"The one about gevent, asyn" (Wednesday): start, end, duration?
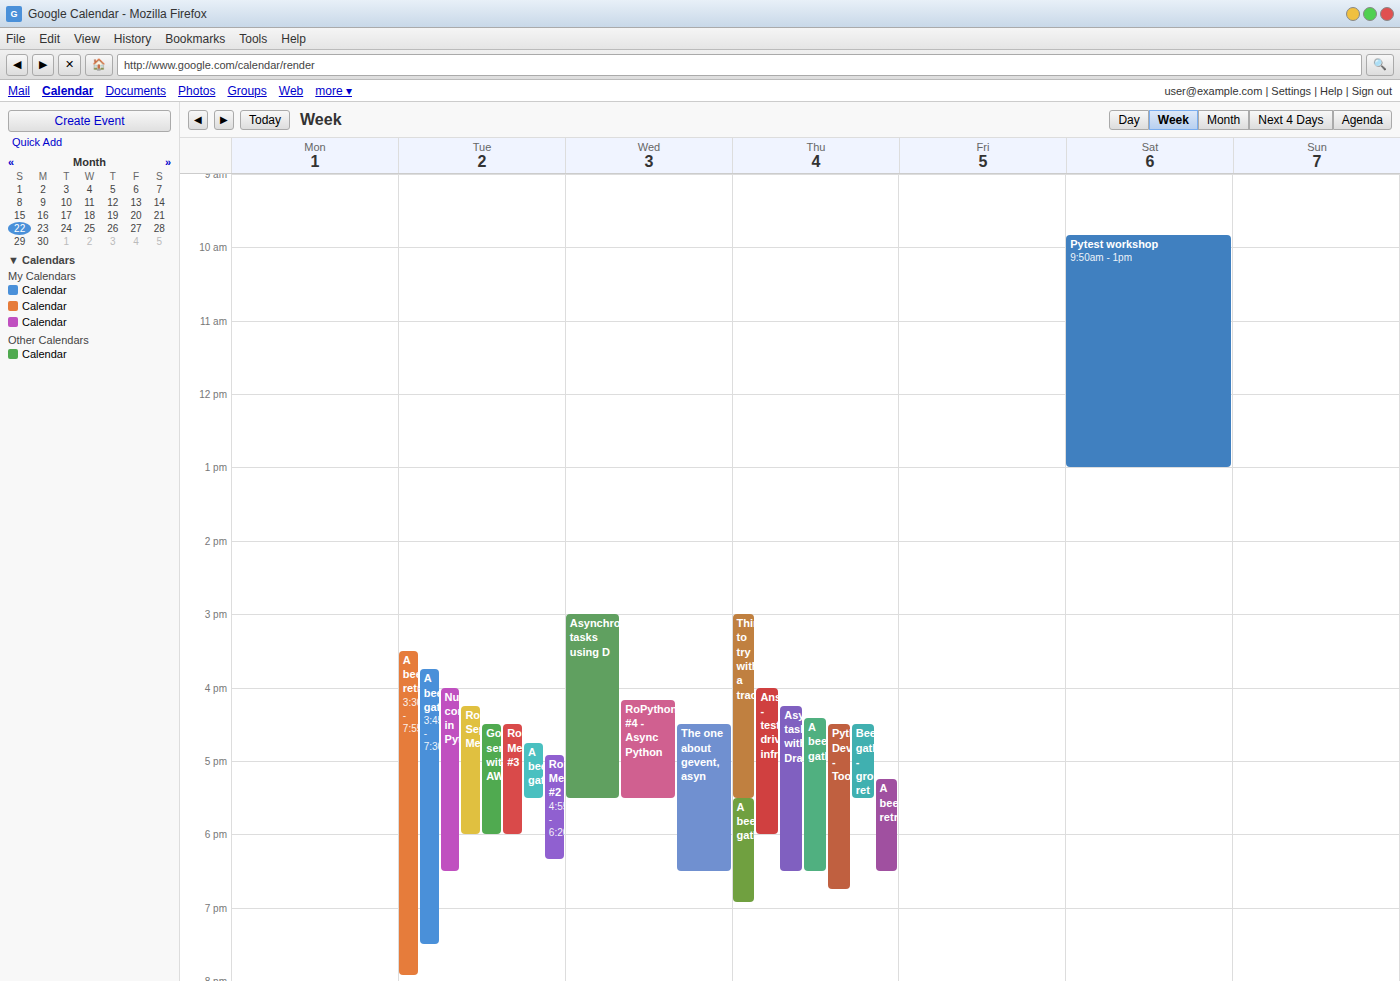
4:30 PM to 6:30 PM, 2 hours